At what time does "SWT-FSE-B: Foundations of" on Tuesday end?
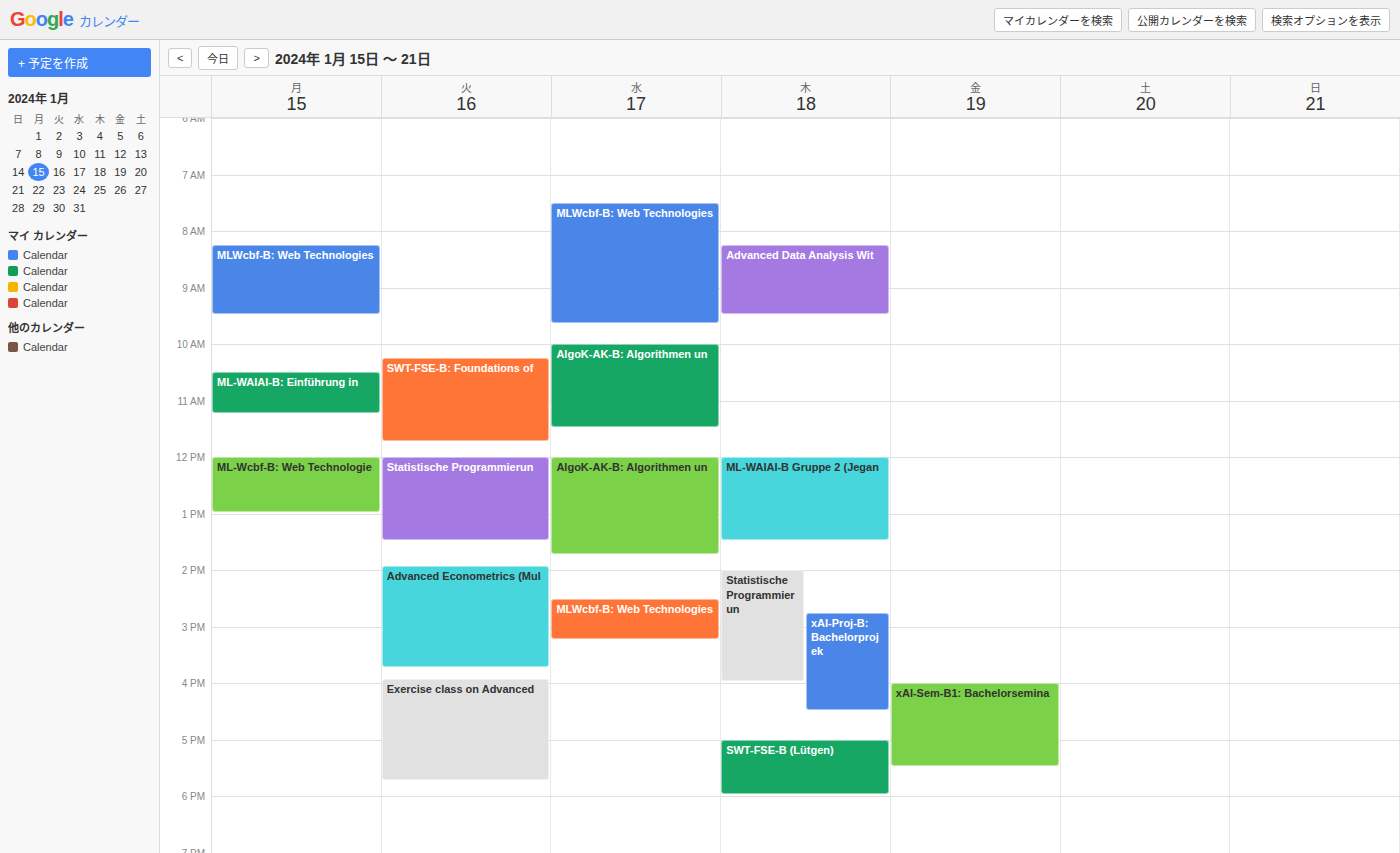
11:45 AM